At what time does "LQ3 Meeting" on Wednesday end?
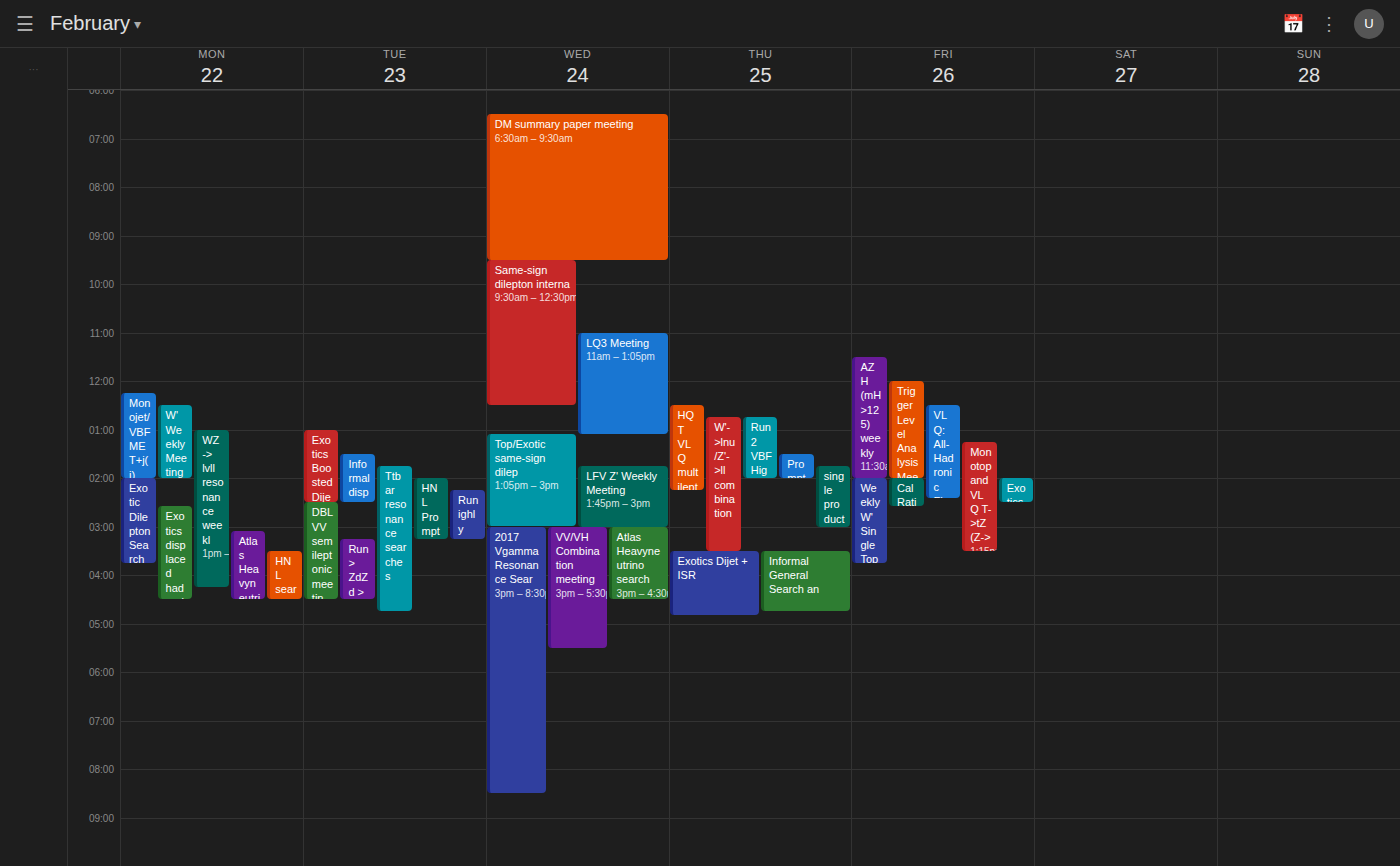
13:05